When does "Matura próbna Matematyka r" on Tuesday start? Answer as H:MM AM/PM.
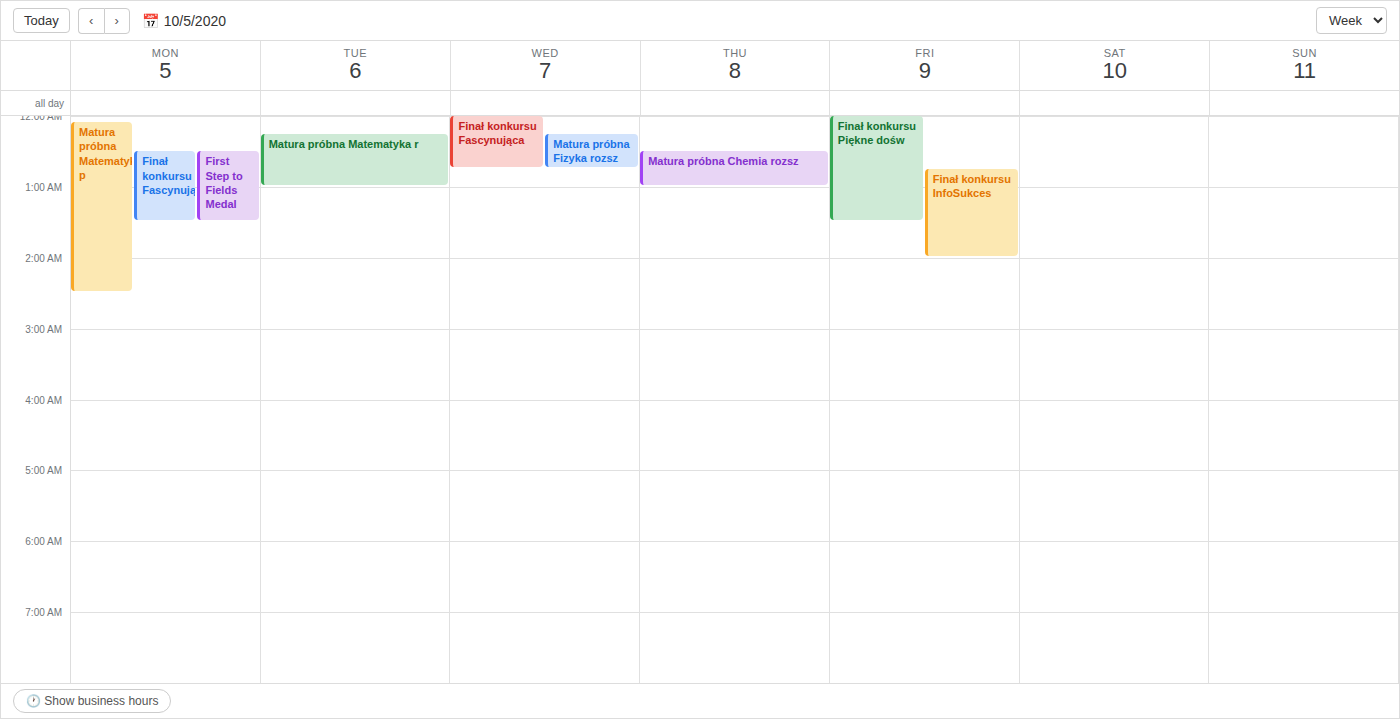
12:15 AM